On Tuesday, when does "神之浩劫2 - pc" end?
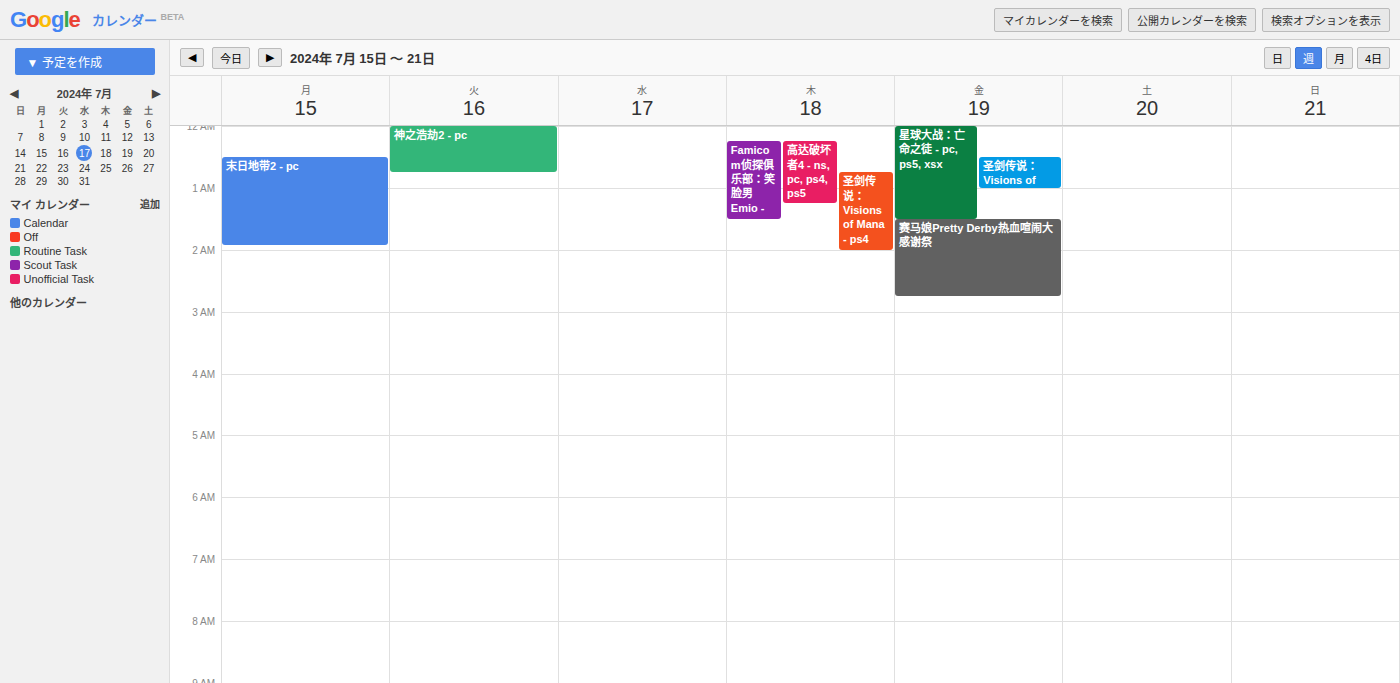
12:45 AM